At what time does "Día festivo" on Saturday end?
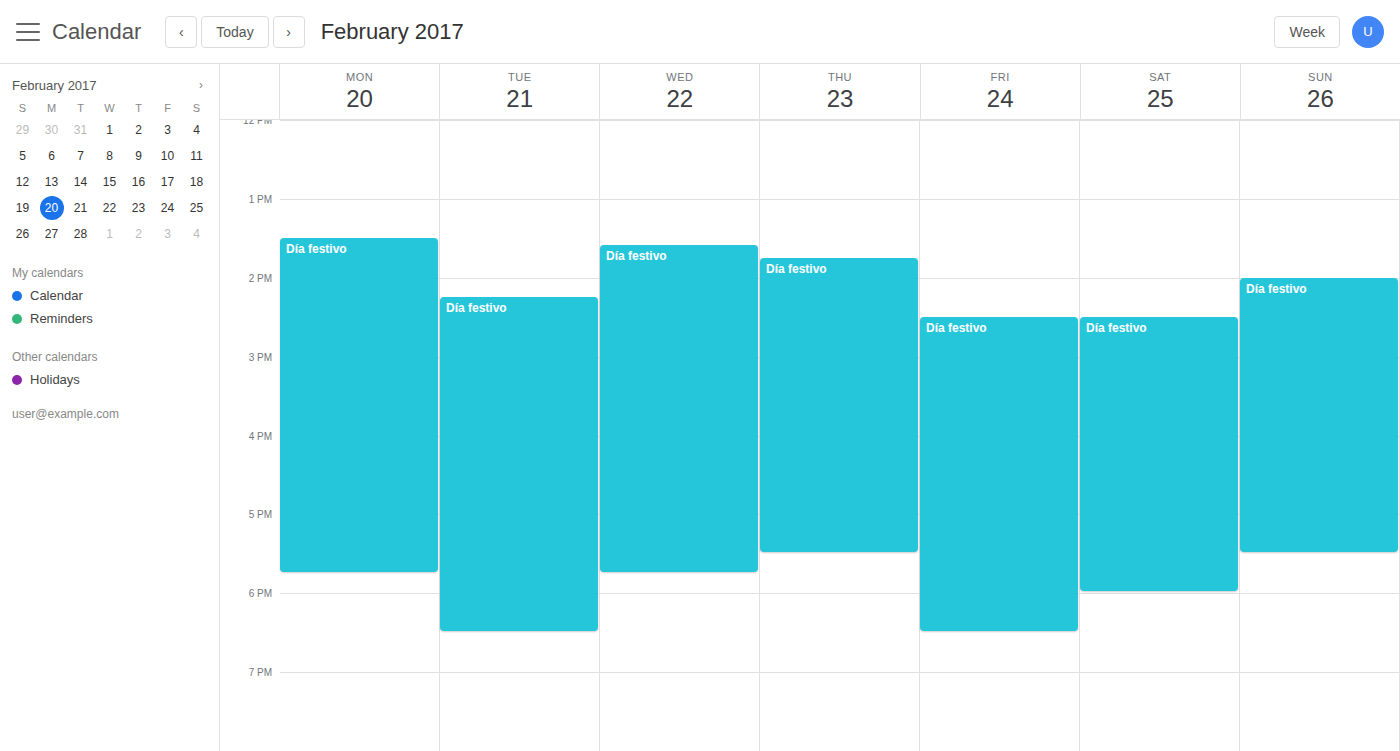
18:00